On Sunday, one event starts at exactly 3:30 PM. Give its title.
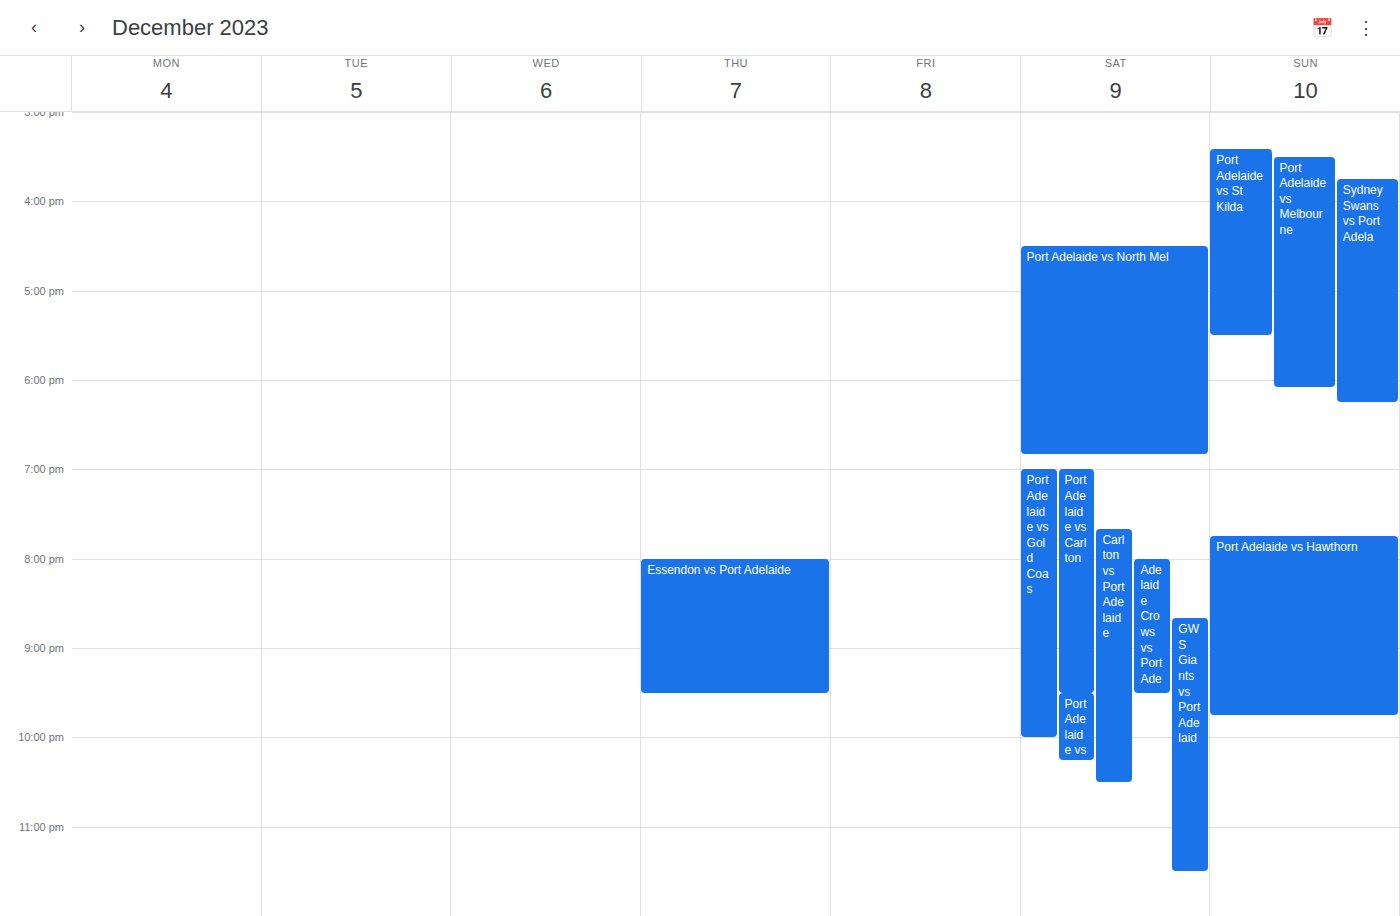
"Port Adelaide vs Melbourne"